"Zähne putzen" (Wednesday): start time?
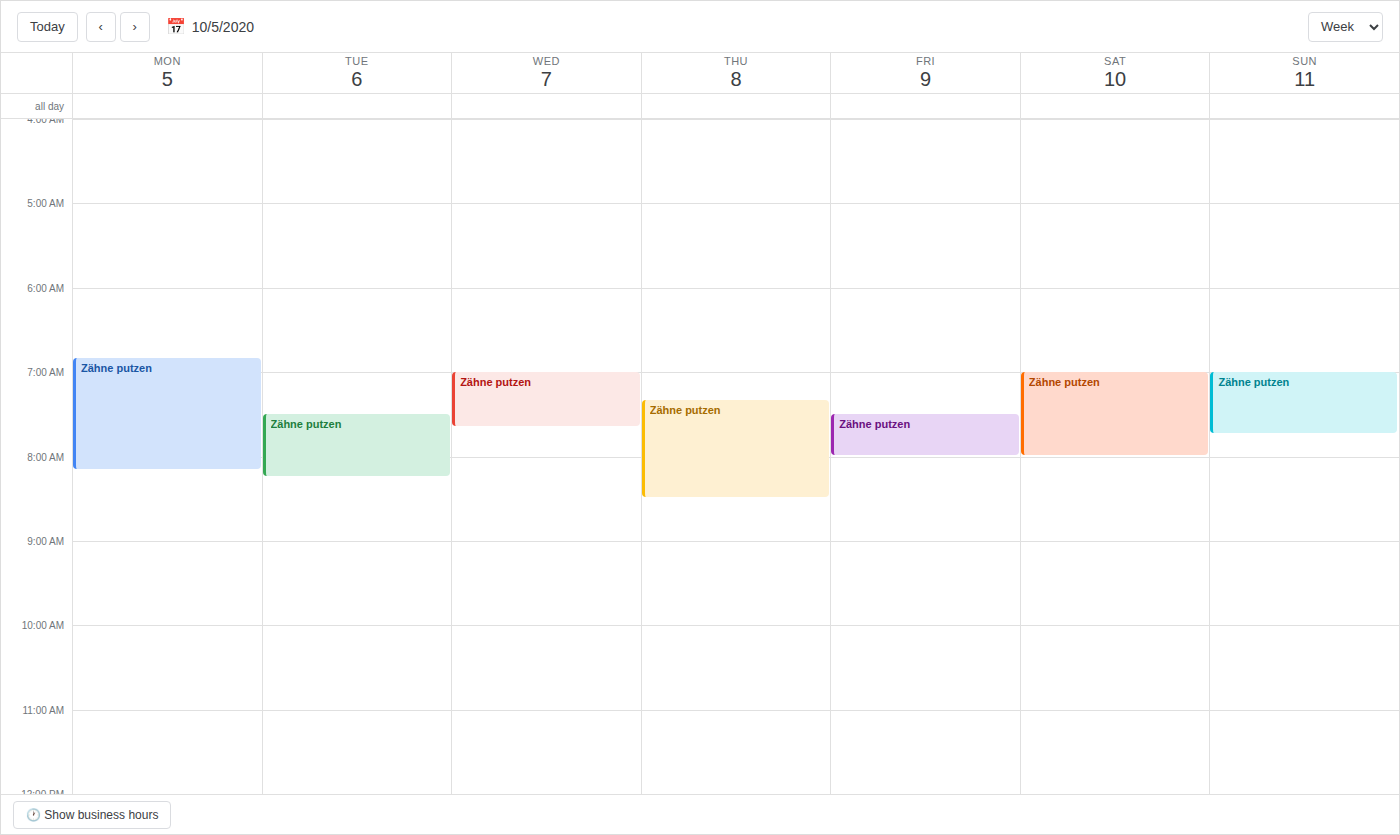
7:00 AM